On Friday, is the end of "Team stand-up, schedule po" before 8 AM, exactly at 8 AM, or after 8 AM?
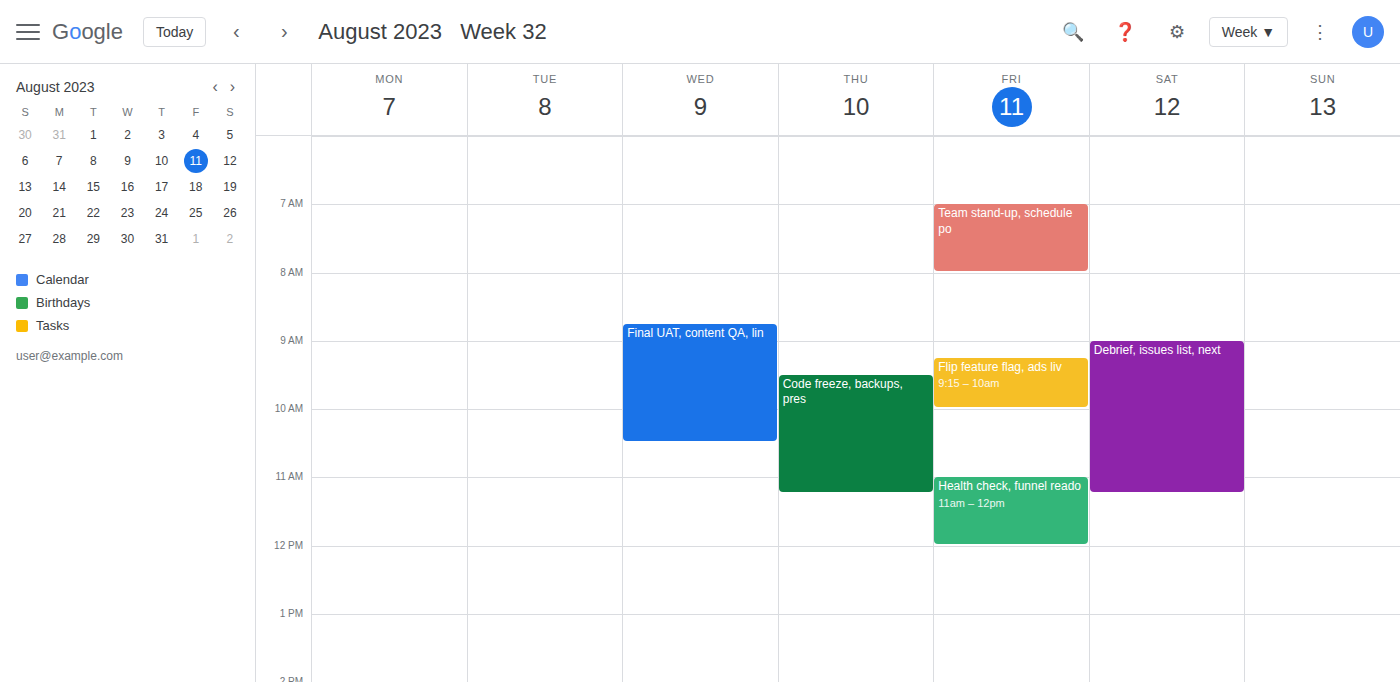
8:00 AM -- exactly at 8 AM, on the 8 AM line.